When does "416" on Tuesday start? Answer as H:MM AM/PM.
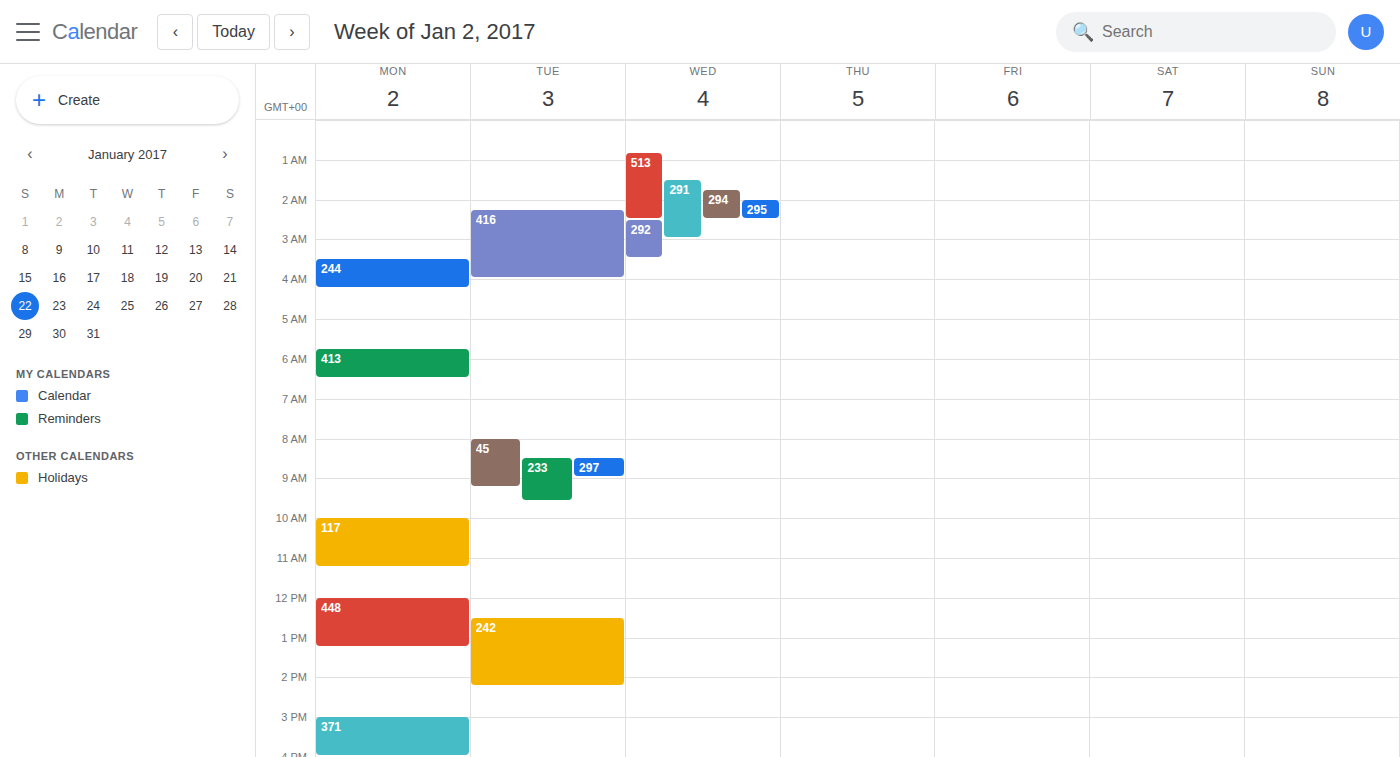
2:15 AM